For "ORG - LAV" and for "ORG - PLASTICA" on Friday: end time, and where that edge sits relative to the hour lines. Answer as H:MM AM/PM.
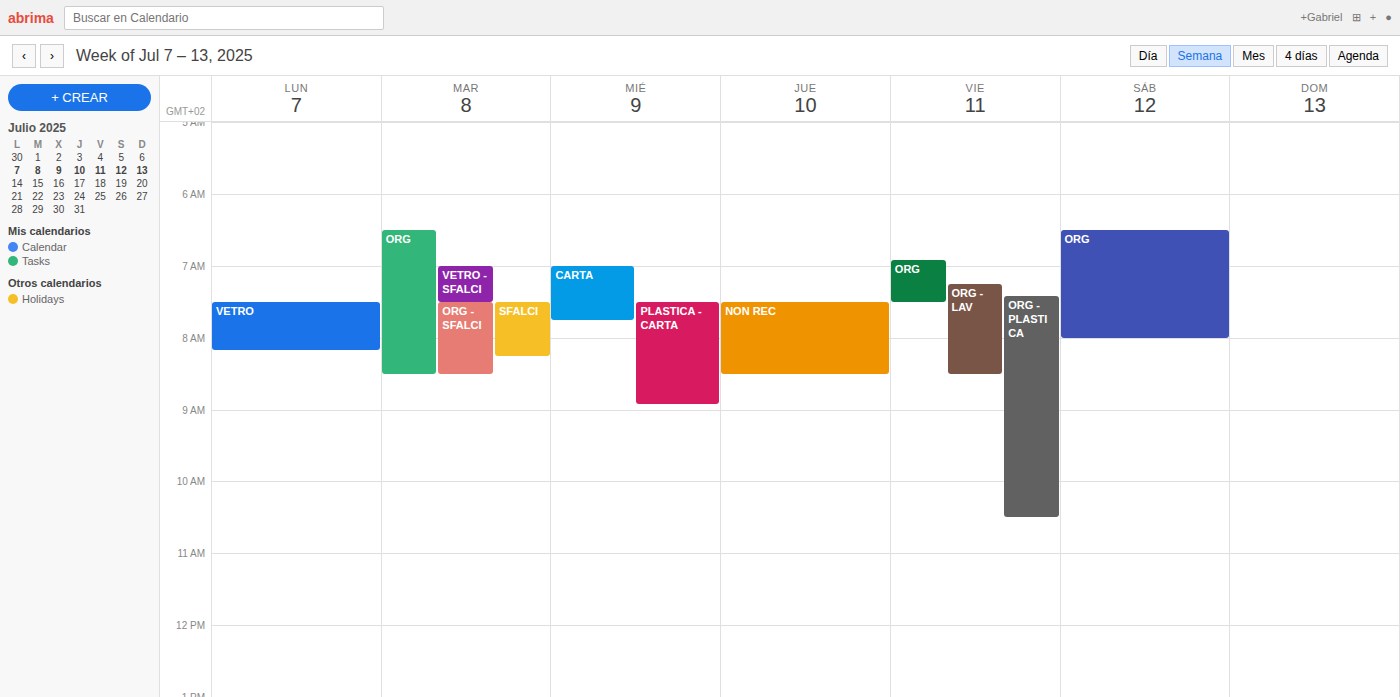
"ORG - LAV": 8:30 AM, halfway between the 8 AM and 9 AM lines. "ORG - PLASTICA": 10:30 AM, halfway between the 10 AM and 11 AM lines.